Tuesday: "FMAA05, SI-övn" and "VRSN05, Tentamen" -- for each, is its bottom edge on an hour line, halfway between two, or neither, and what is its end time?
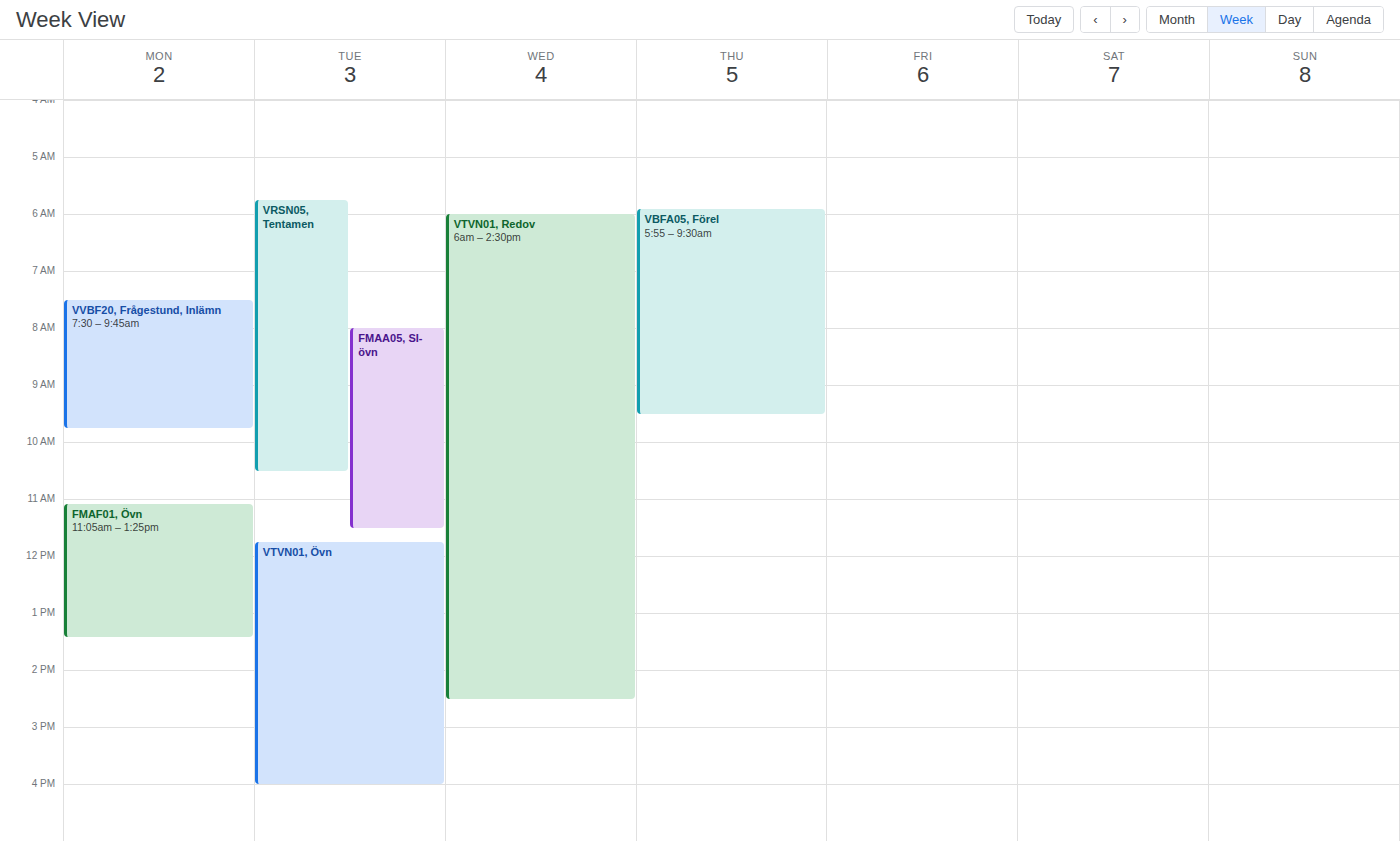
"FMAA05, SI-övn": 11:30 AM, halfway between the 11 AM and 12 PM lines. "VRSN05, Tentamen": 10:30 AM, halfway between the 10 AM and 11 AM lines.